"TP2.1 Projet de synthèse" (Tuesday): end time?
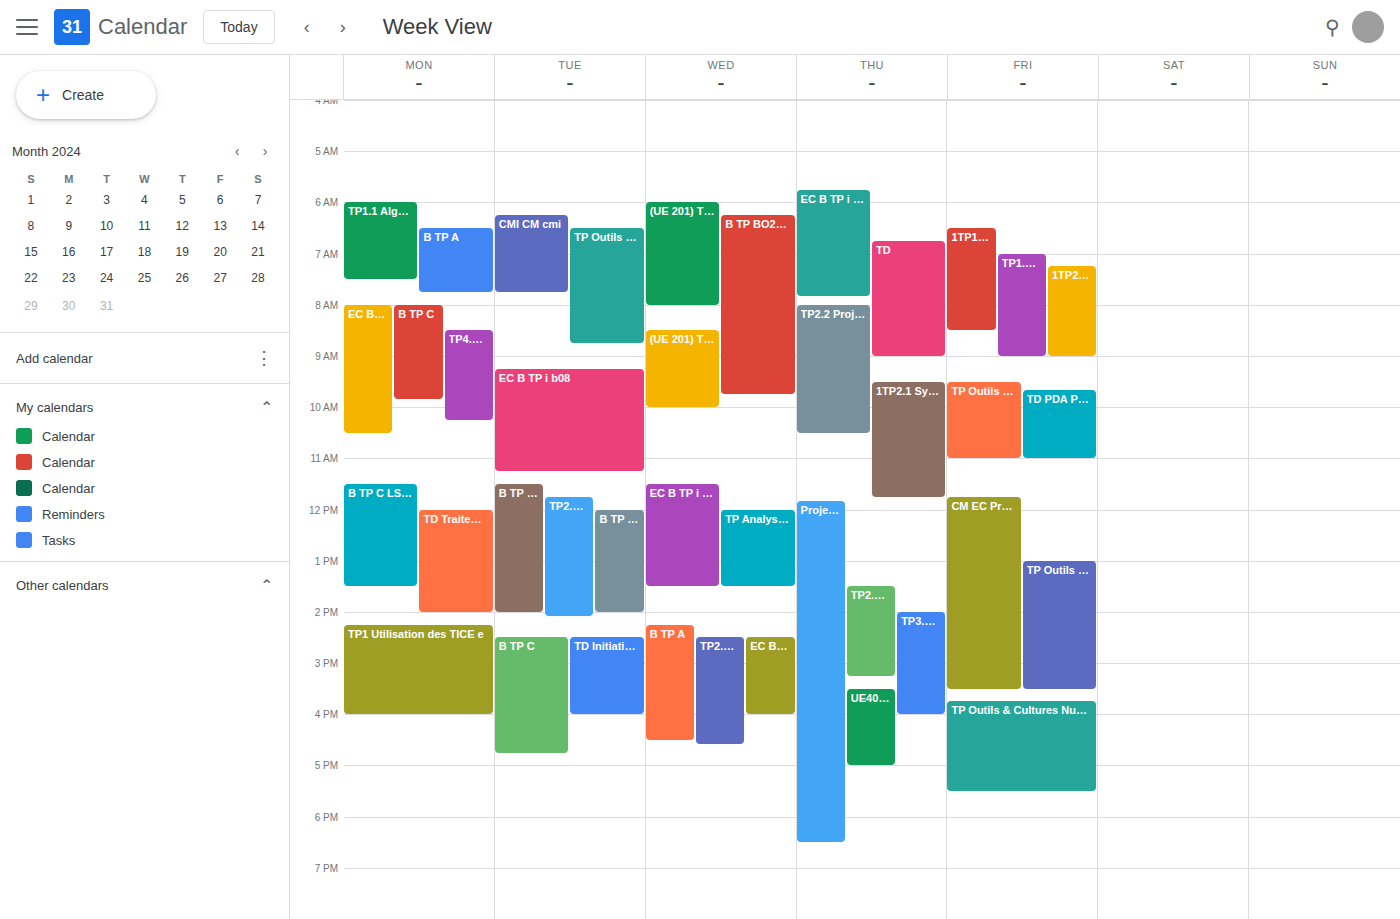
2:05 PM